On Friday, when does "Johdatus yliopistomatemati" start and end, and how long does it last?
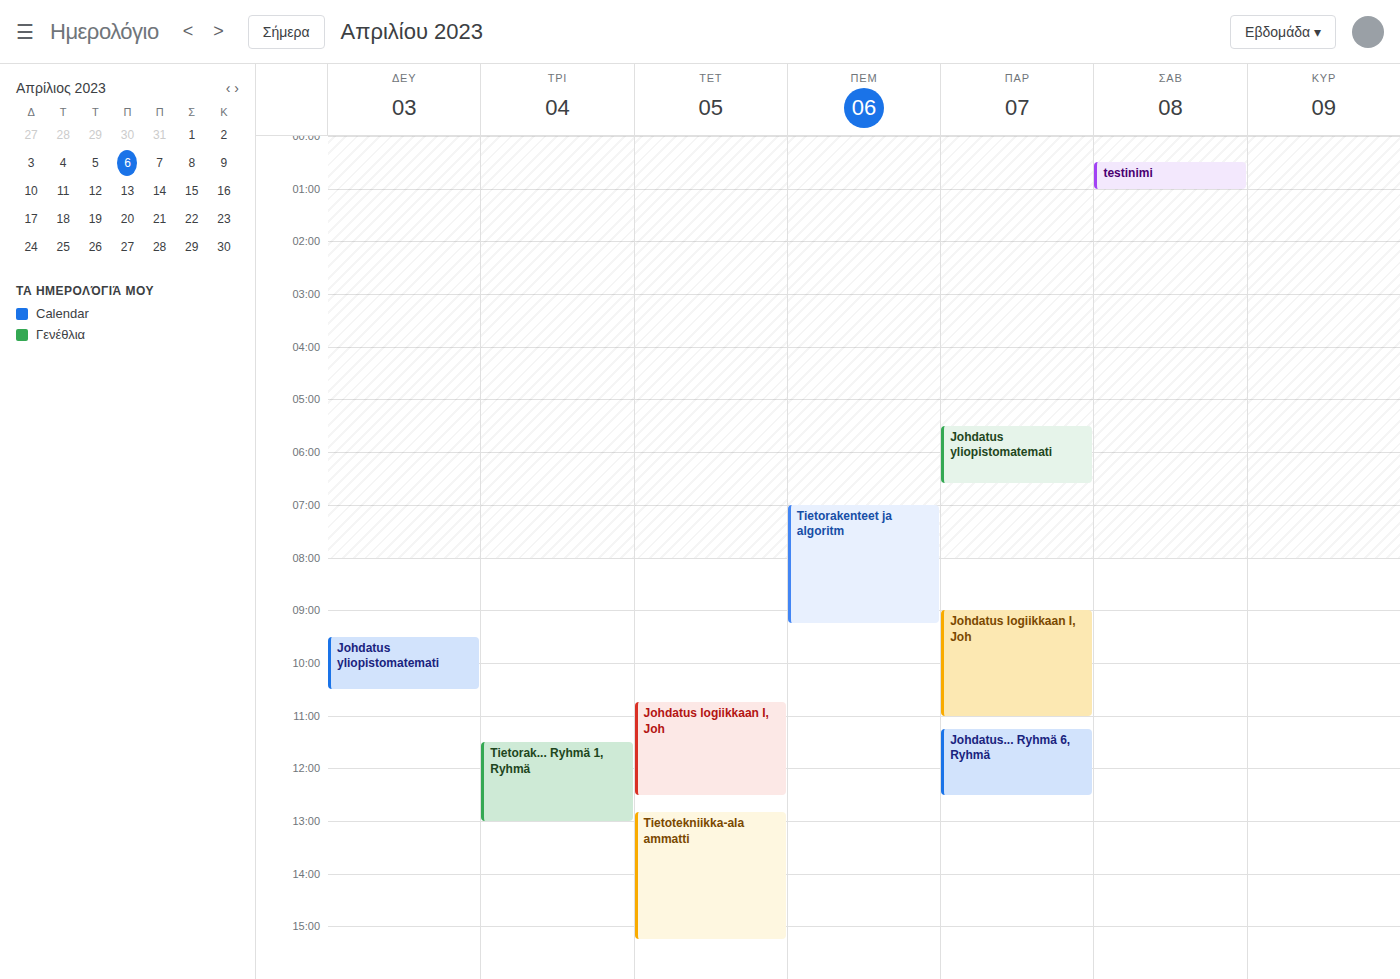
5:30 AM to 6:35 AM, 1 hour 5 minutes